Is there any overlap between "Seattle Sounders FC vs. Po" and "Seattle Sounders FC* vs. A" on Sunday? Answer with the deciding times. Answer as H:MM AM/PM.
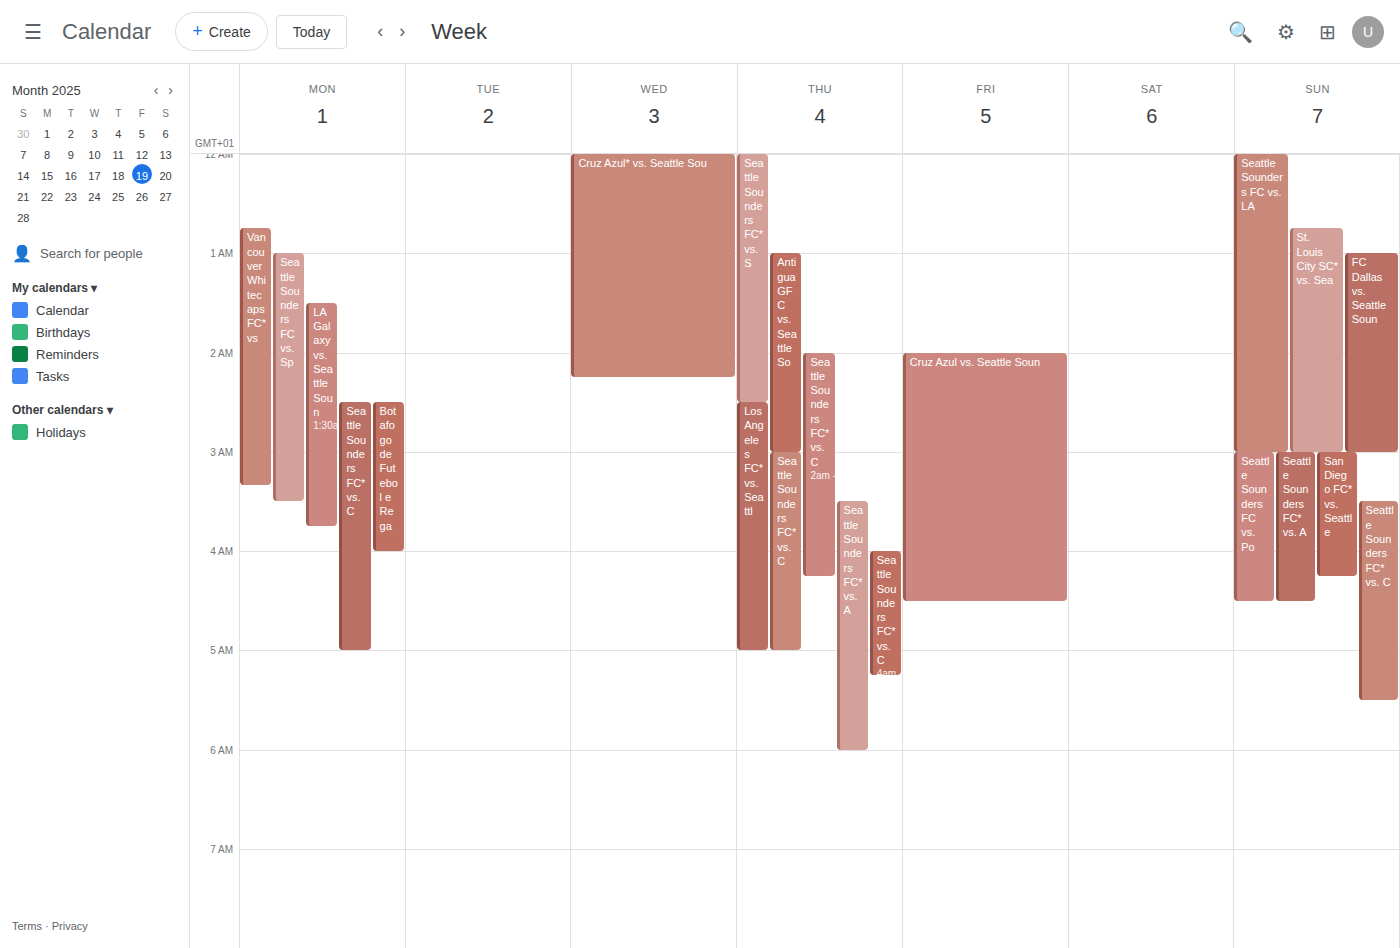
"Seattle Sounders FC vs. Po" runs 3:00 AM to 4:30 AM, inside "Seattle Sounders FC* vs. A" -- they overlap.